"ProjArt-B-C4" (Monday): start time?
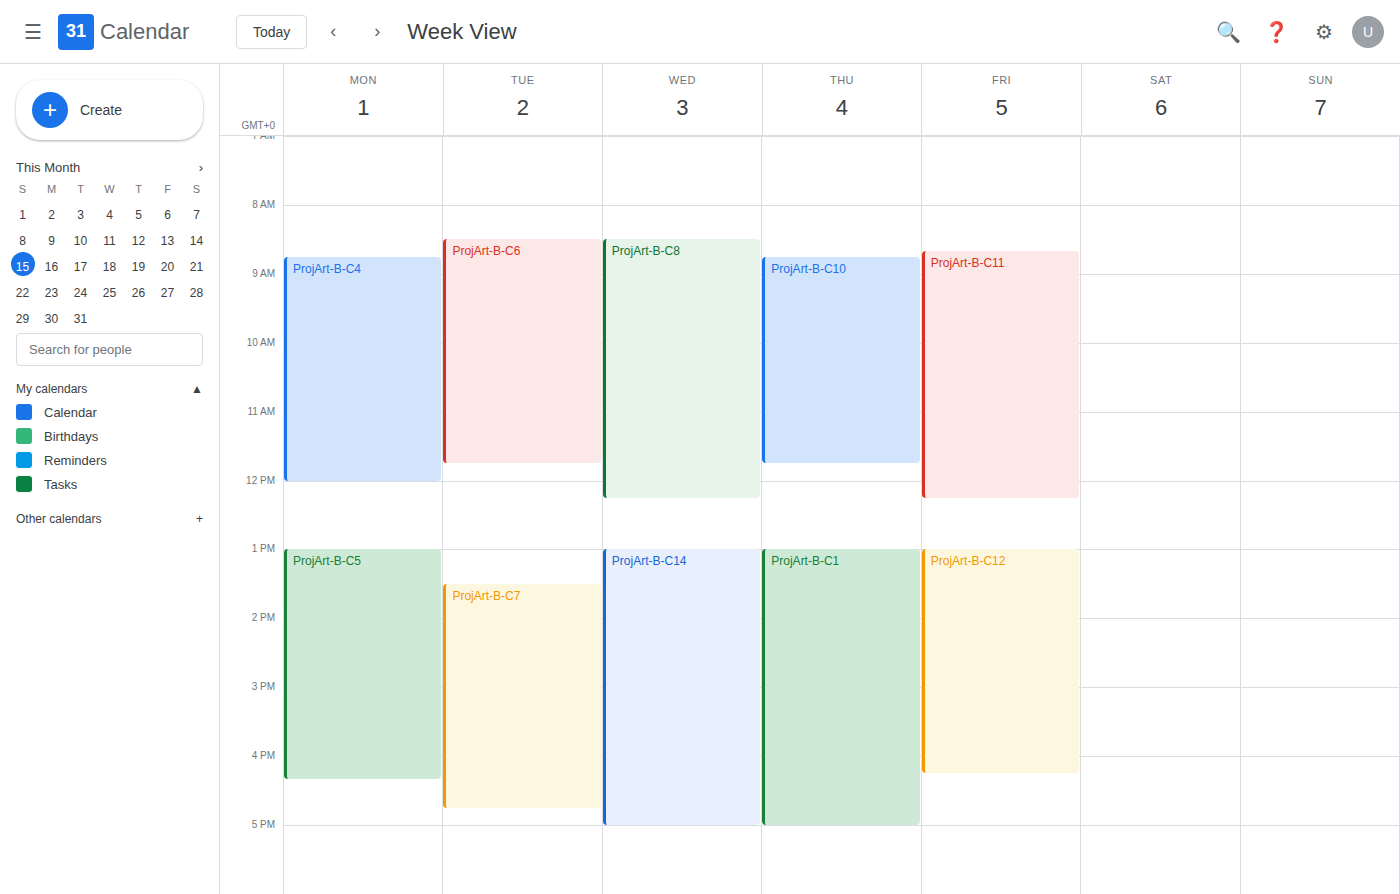
08:45